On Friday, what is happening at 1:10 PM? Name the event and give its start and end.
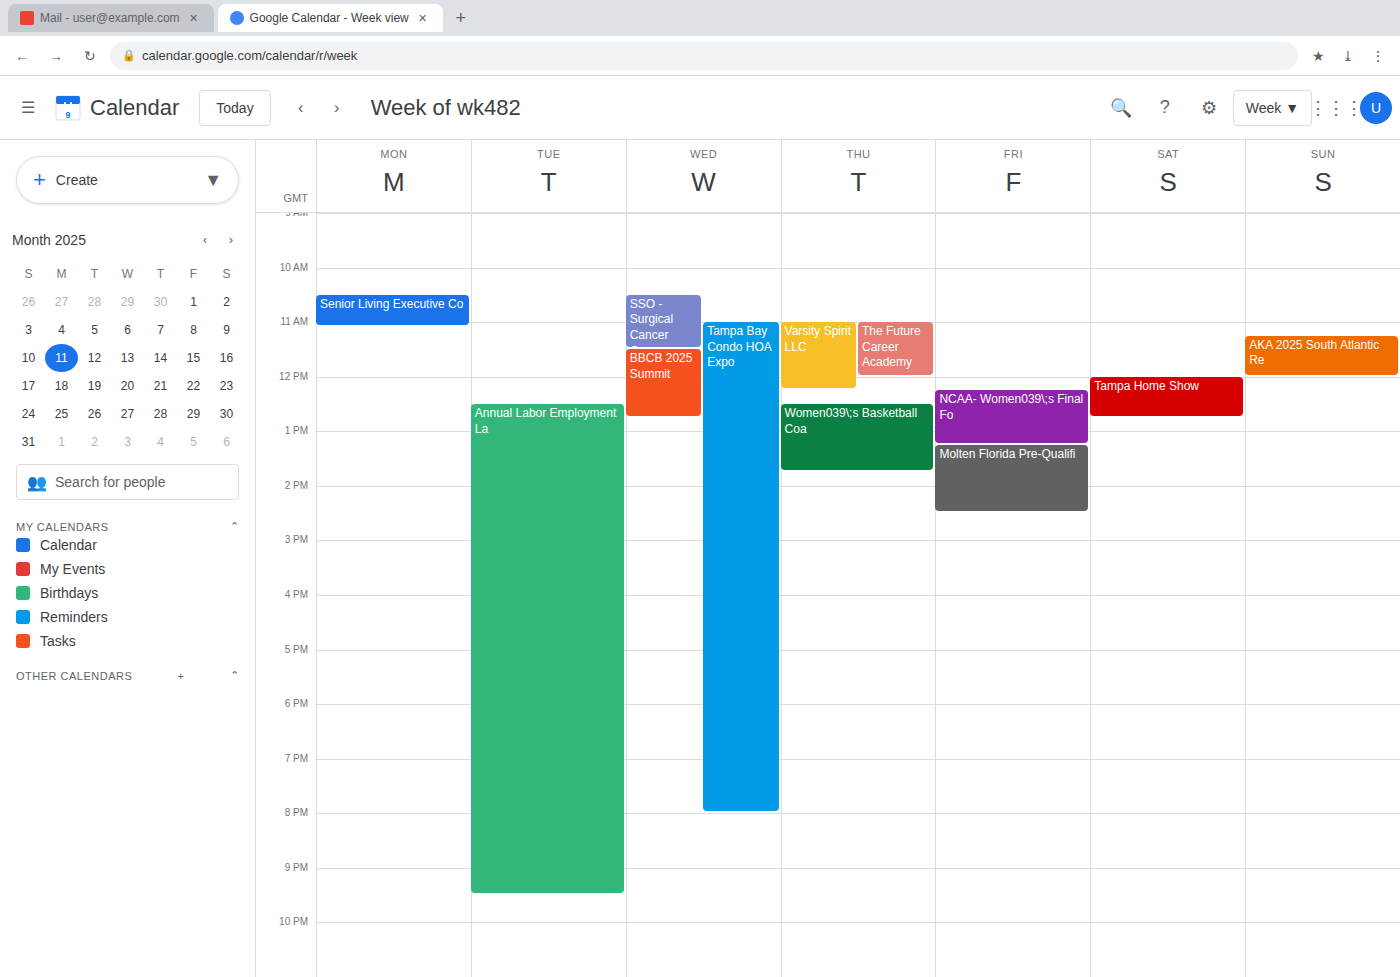
"NCAA- Women039\;s Final Fo", 12:15 PM to 1:15 PM